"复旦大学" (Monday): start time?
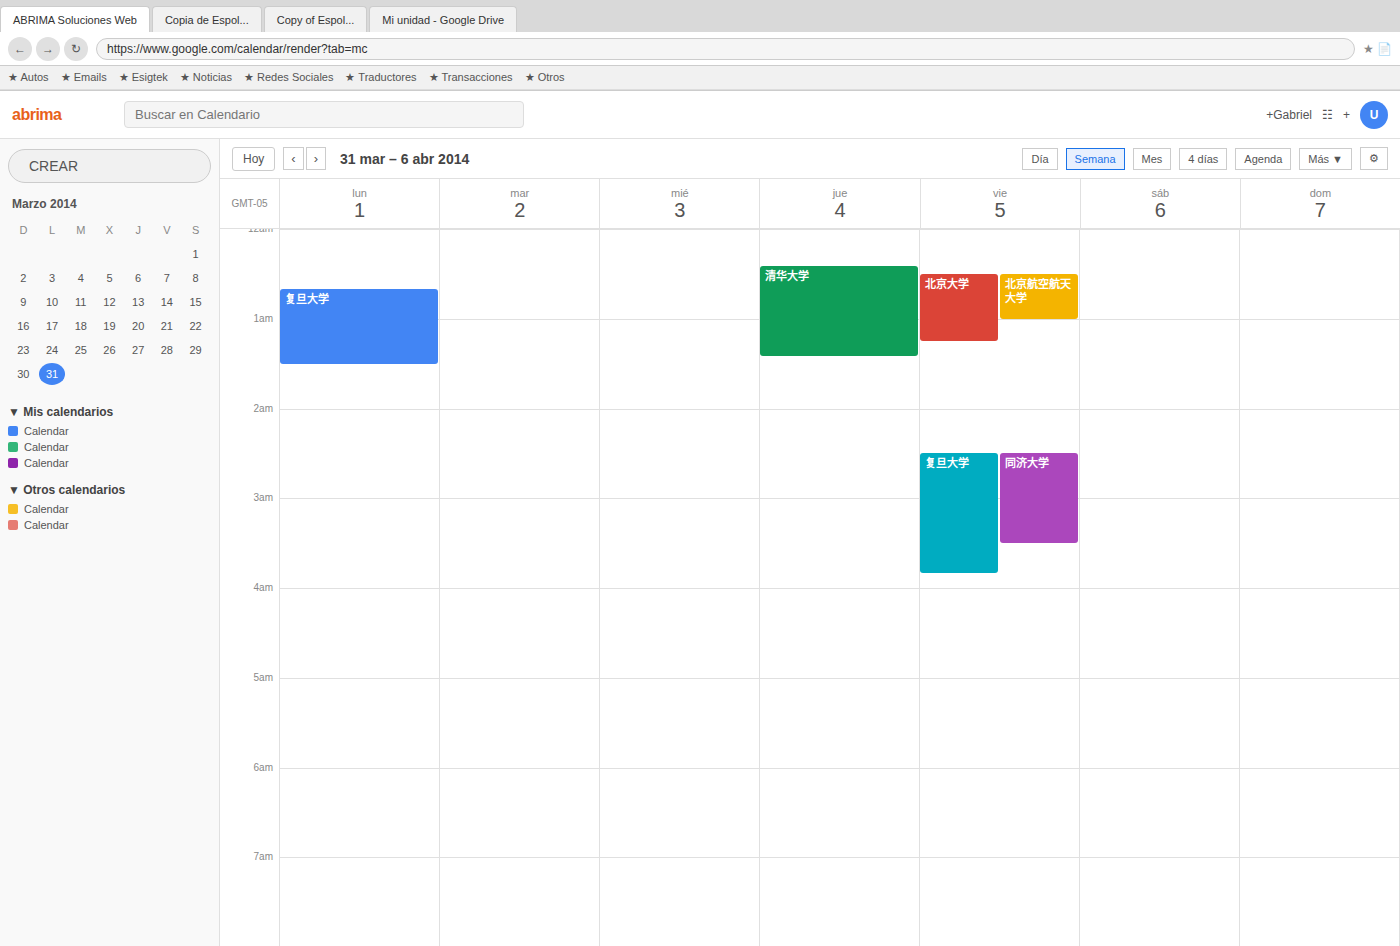
12:40 AM